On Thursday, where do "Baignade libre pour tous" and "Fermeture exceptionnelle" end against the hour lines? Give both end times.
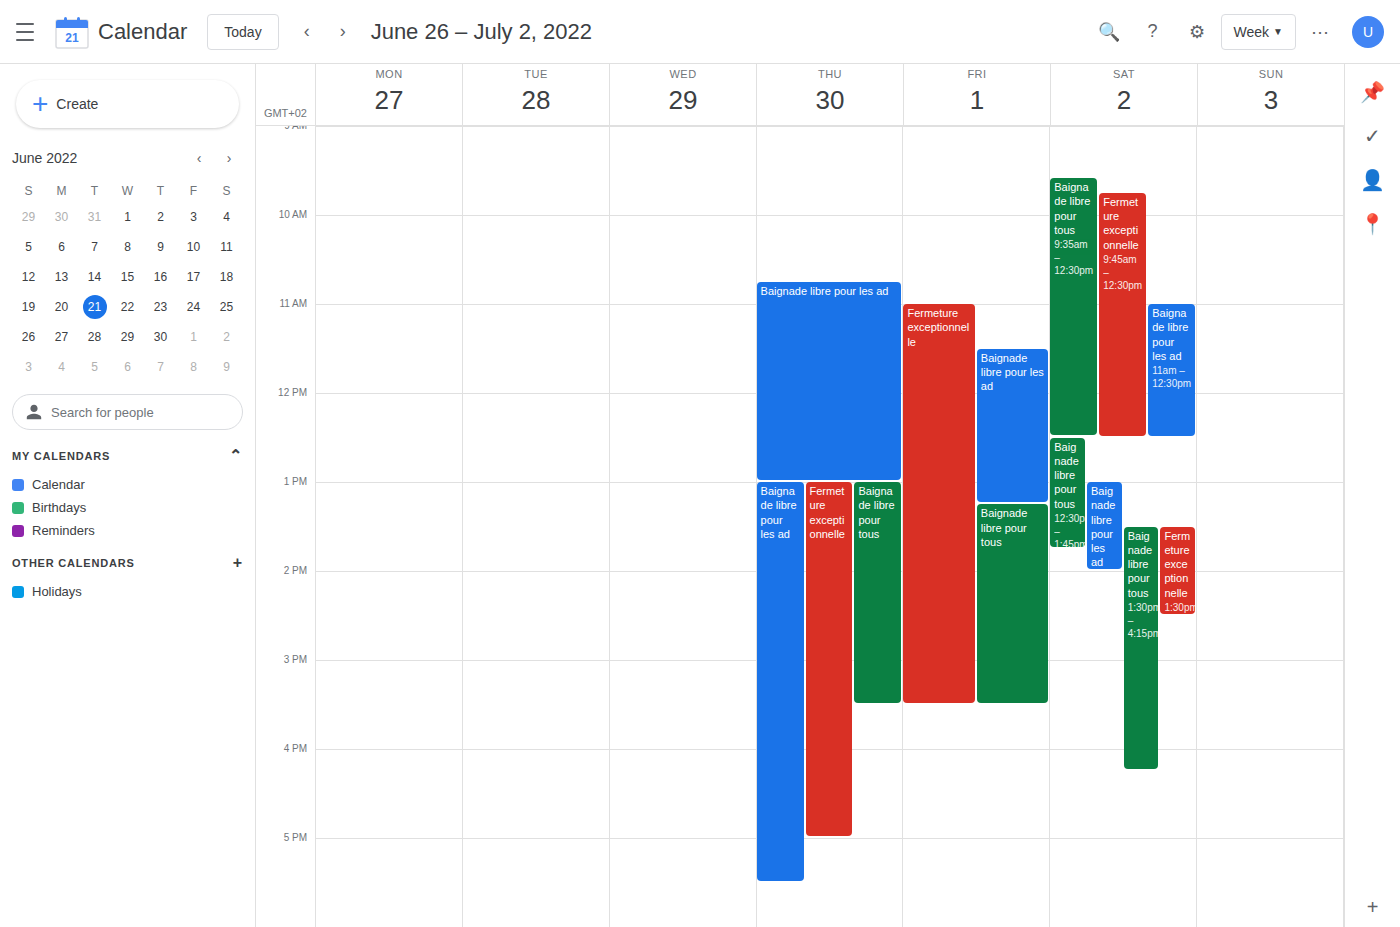
"Baignade libre pour tous": 15:30, halfway between the 15:00 and 16:00 lines. "Fermeture exceptionnelle": 17:00, exactly on the 17:00 line.